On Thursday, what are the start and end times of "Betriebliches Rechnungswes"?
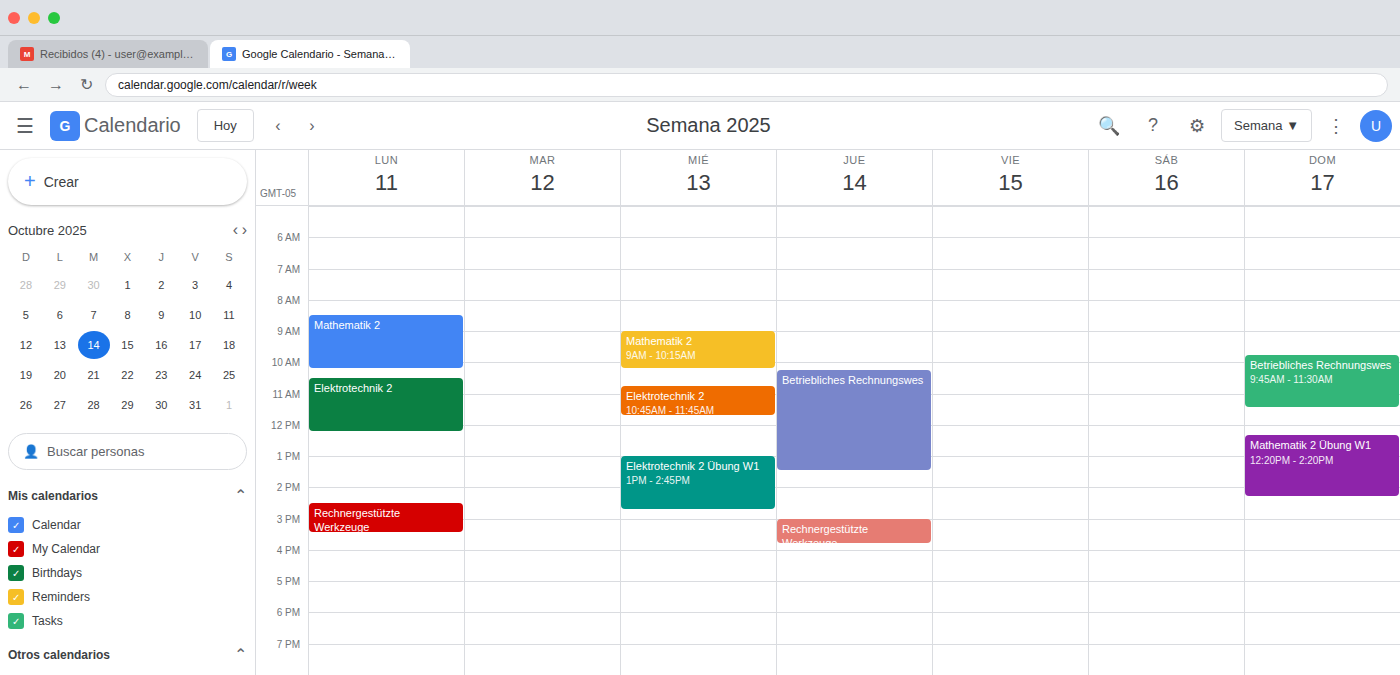
10:15 AM to 1:30 PM